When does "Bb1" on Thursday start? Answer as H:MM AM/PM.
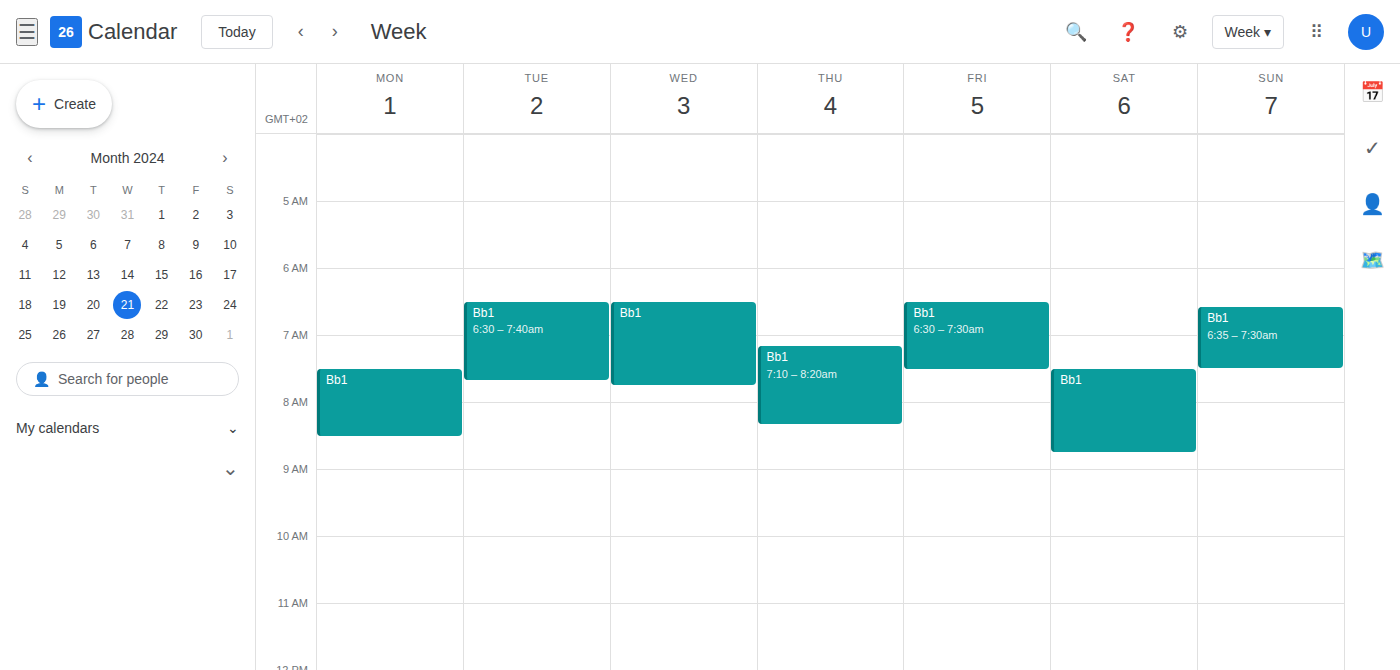
7:10 AM